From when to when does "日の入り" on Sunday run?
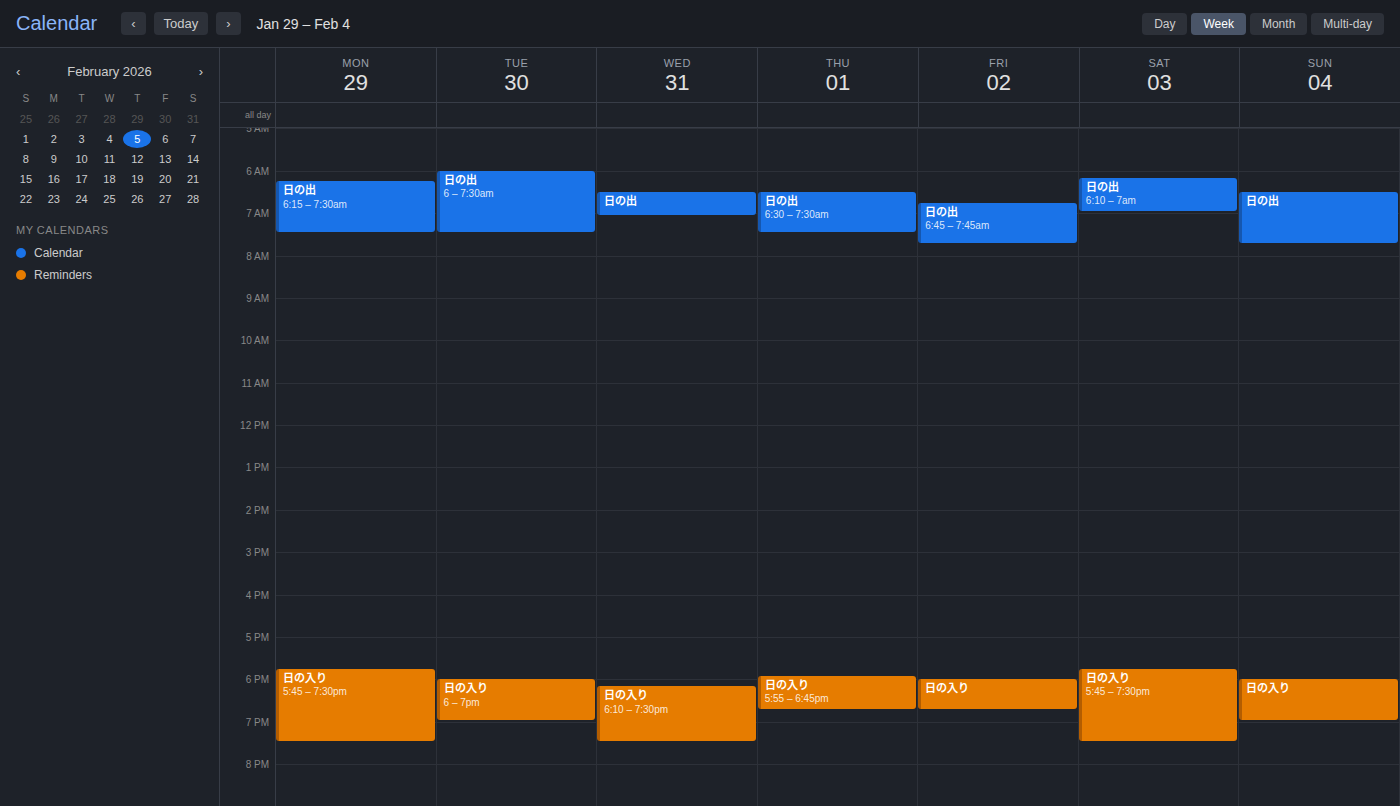
6:00 PM to 7:00 PM